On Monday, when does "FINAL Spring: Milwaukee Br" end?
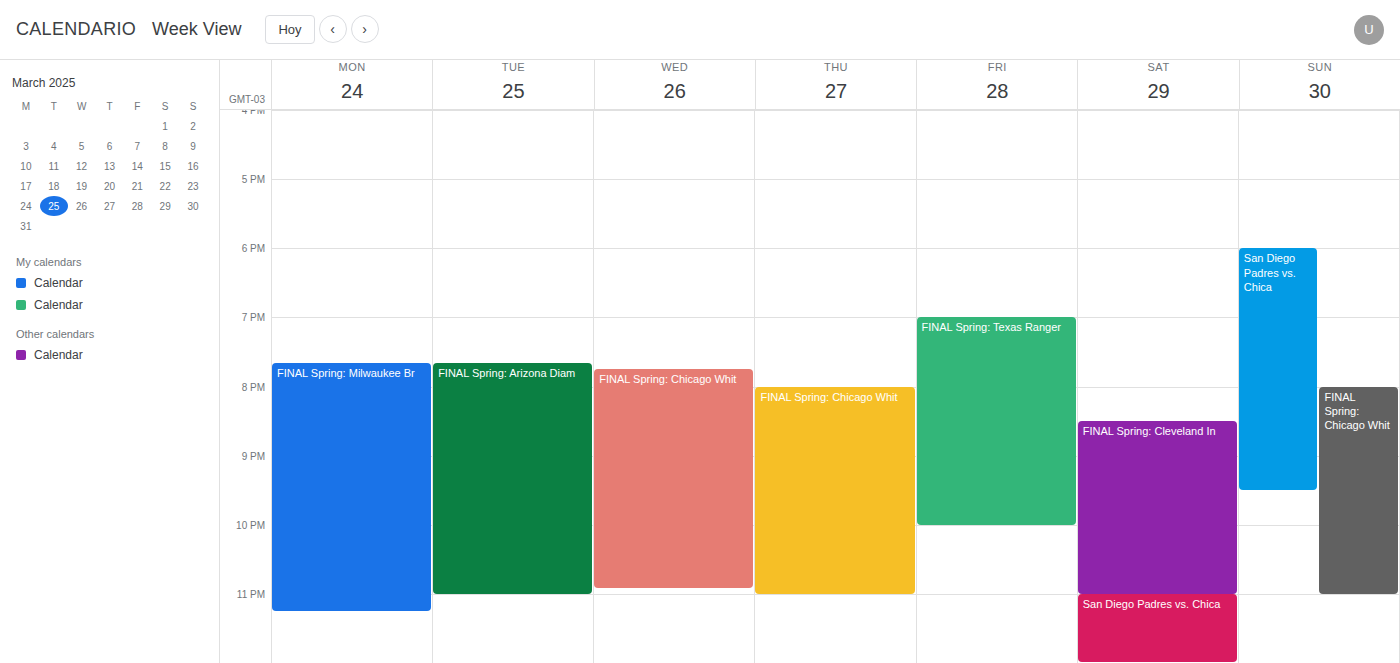
11:15 PM